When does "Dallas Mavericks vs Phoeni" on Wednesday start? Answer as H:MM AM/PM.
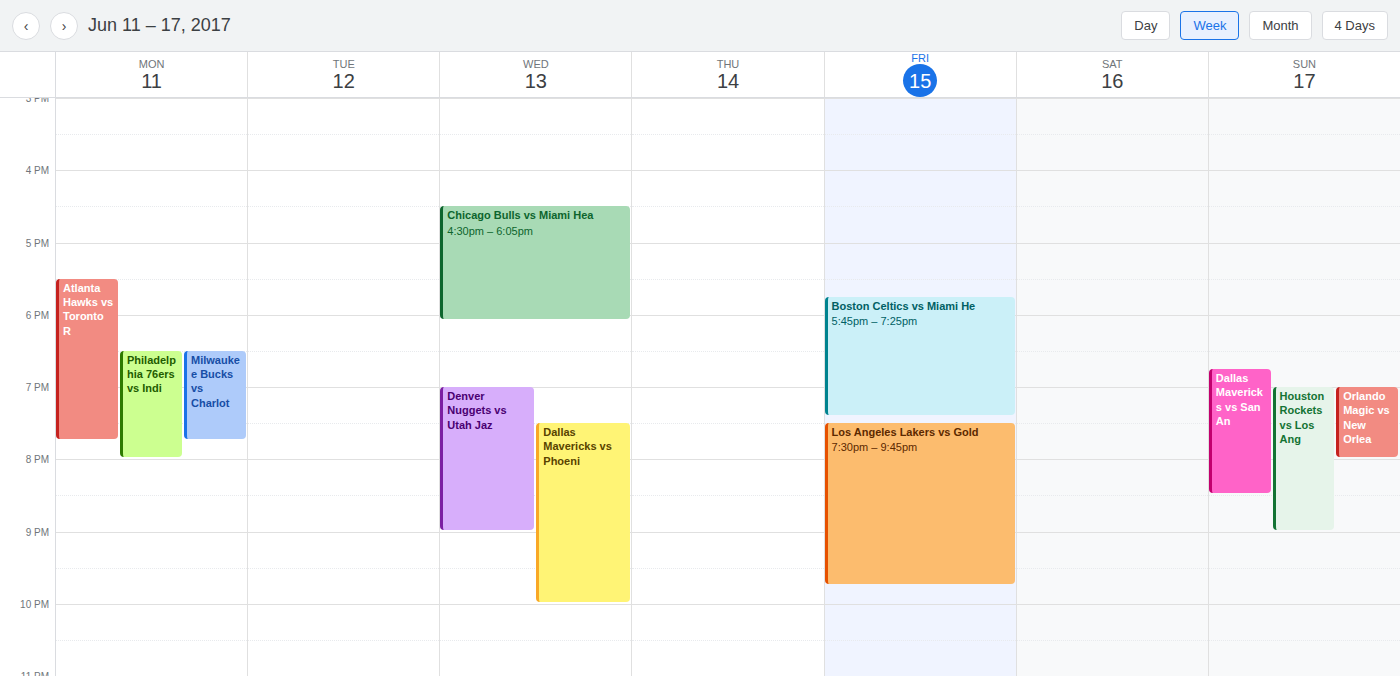
7:30 PM